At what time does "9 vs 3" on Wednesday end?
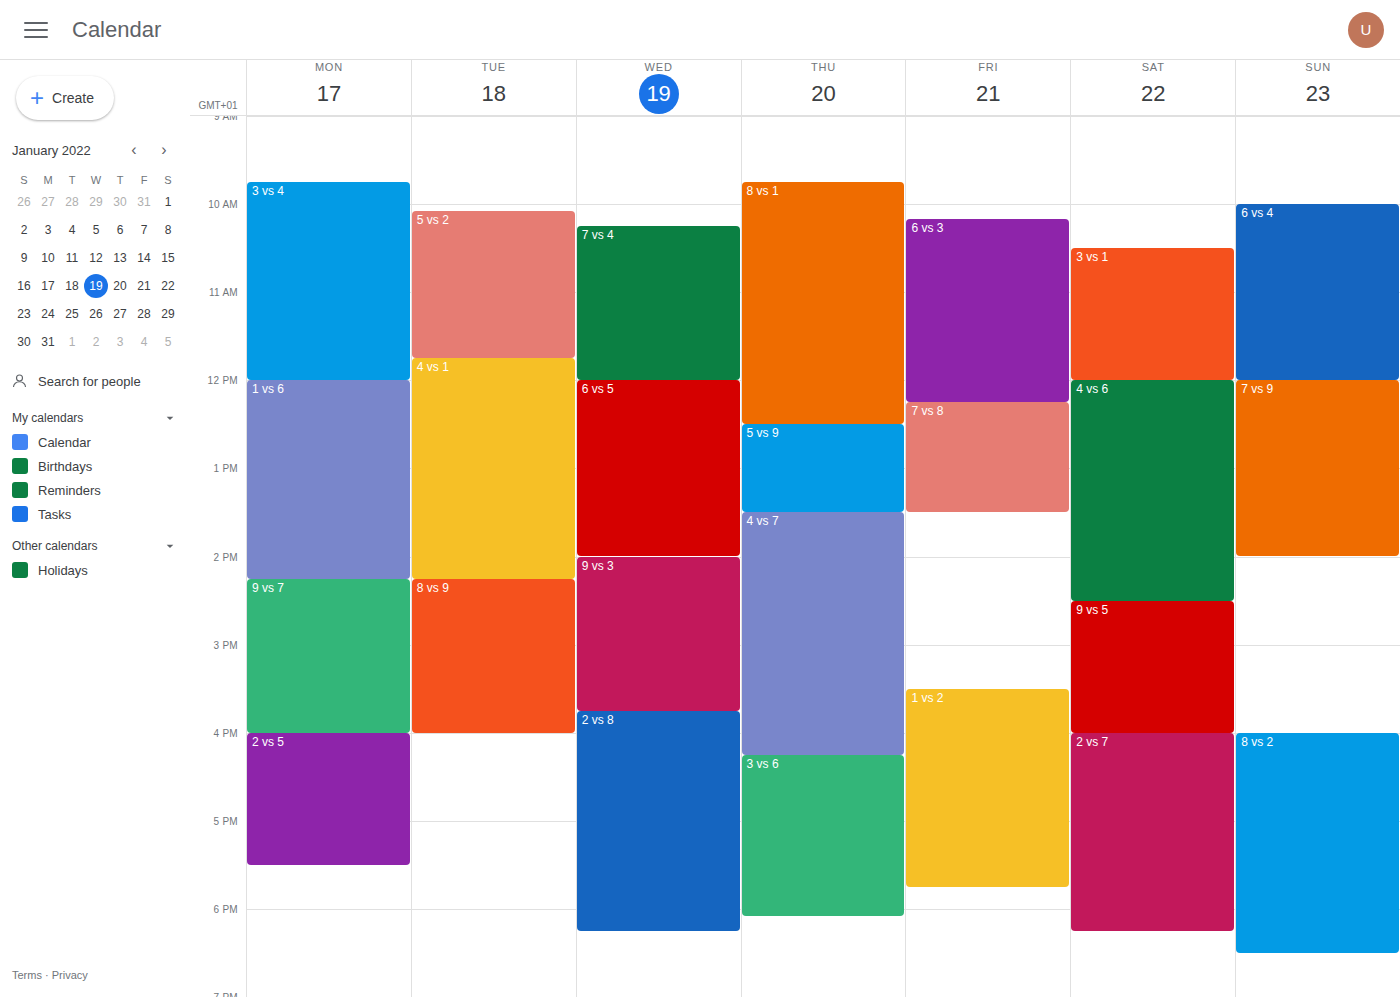
3:45 PM